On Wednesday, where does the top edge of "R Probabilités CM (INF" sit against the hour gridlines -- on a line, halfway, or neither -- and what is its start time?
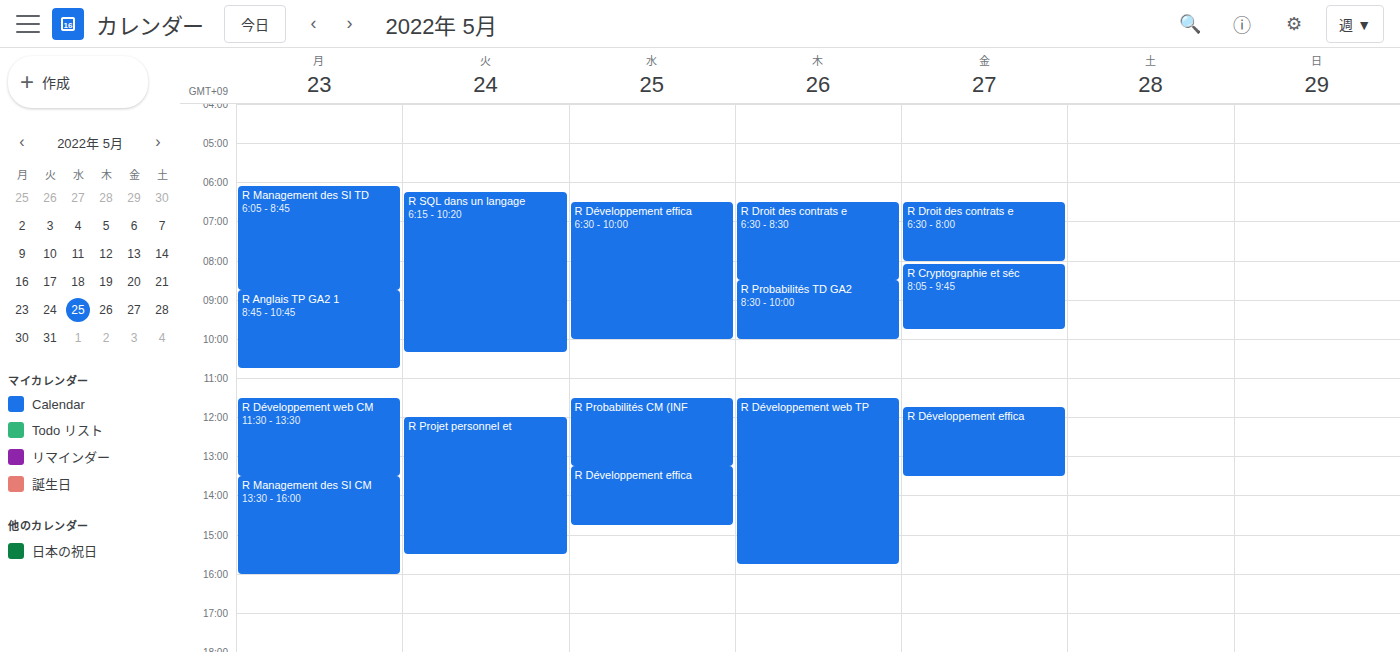
11:30 AM -- halfway between the 11 AM and 12 PM lines.